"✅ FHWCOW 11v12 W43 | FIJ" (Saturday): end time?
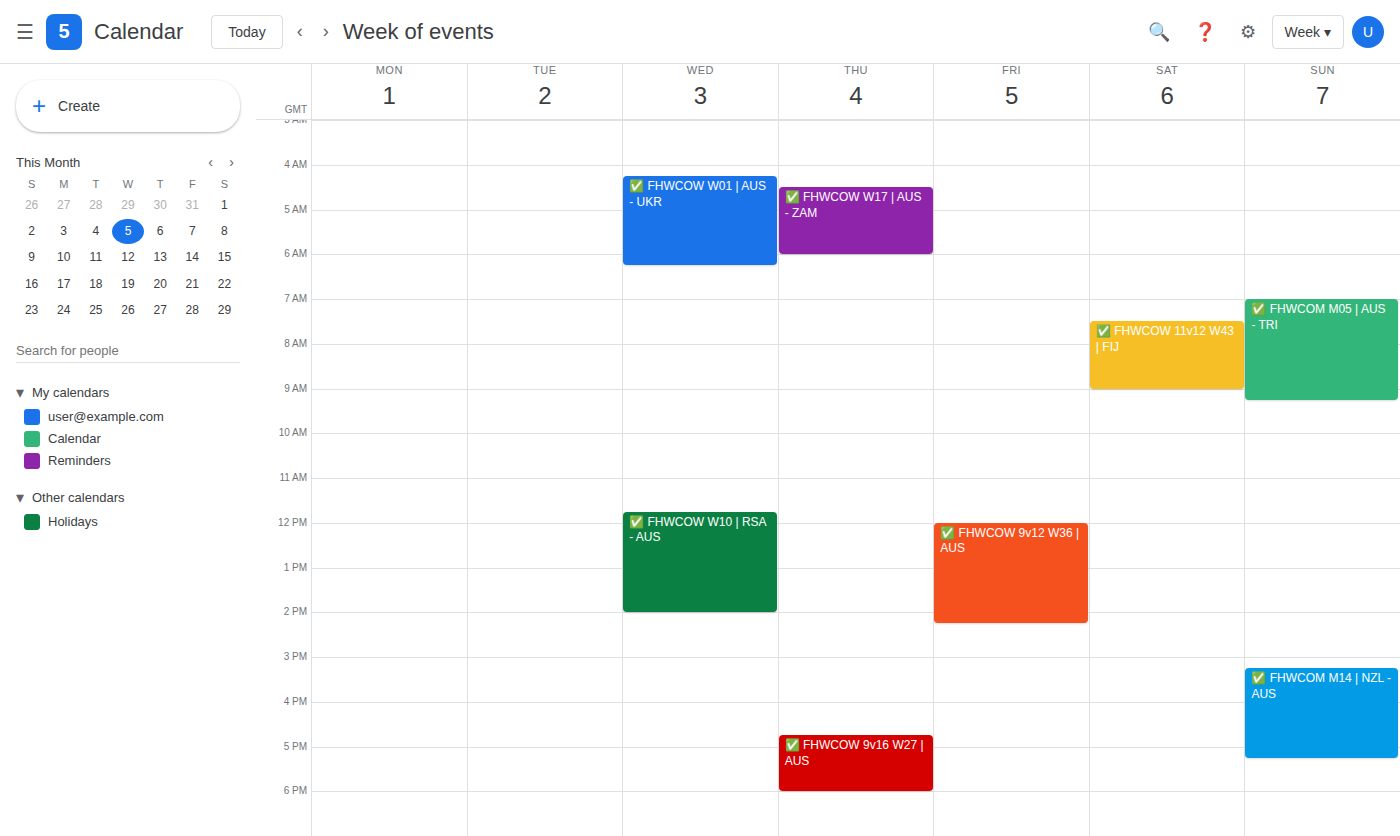
9:00 AM